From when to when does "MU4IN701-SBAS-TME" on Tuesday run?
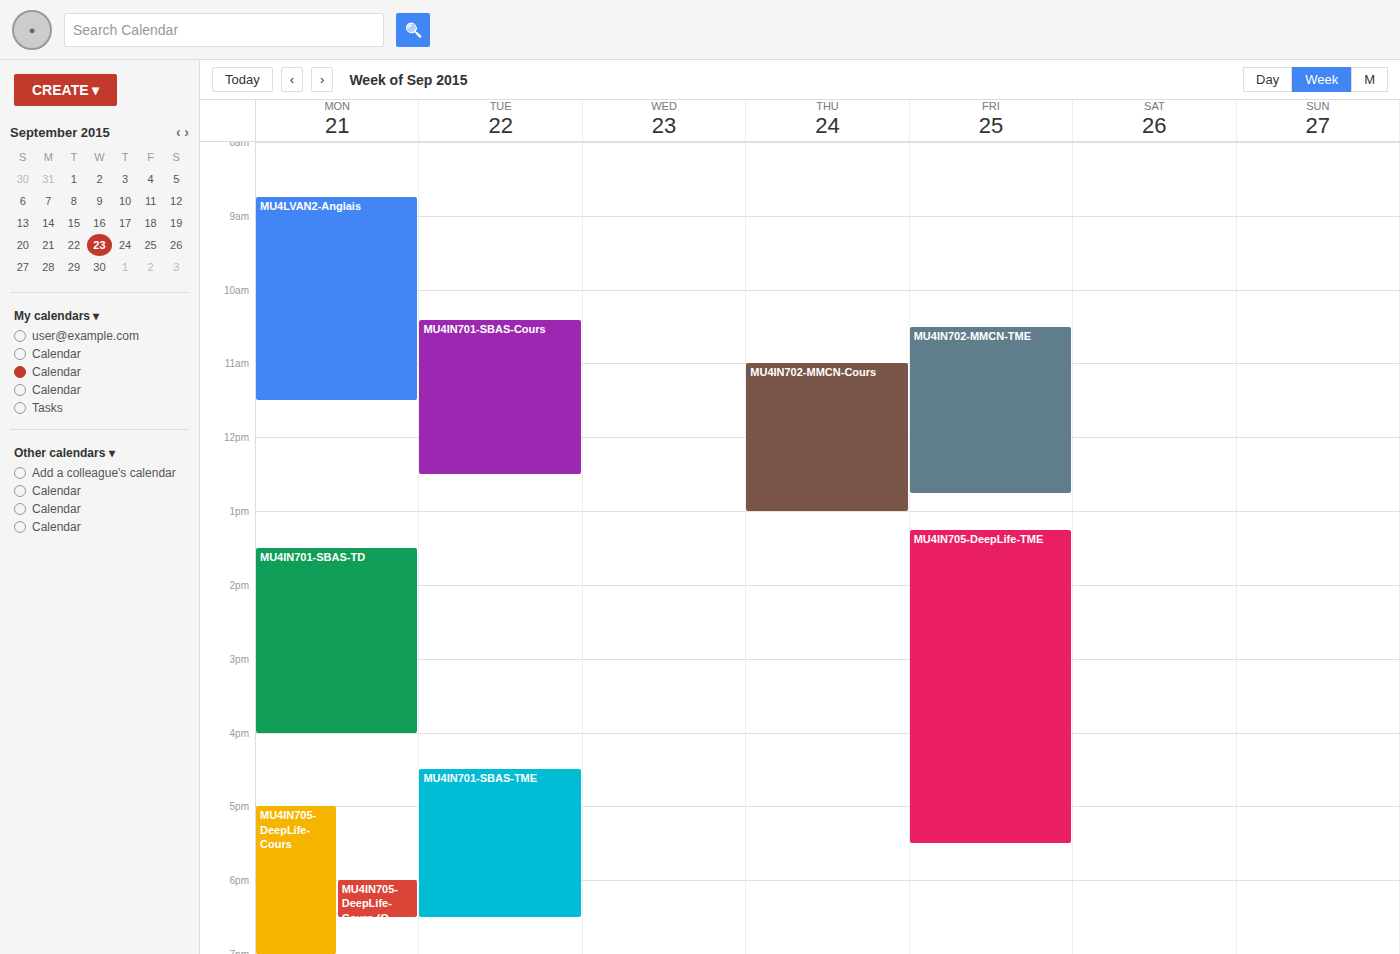
4:30 PM to 6:30 PM